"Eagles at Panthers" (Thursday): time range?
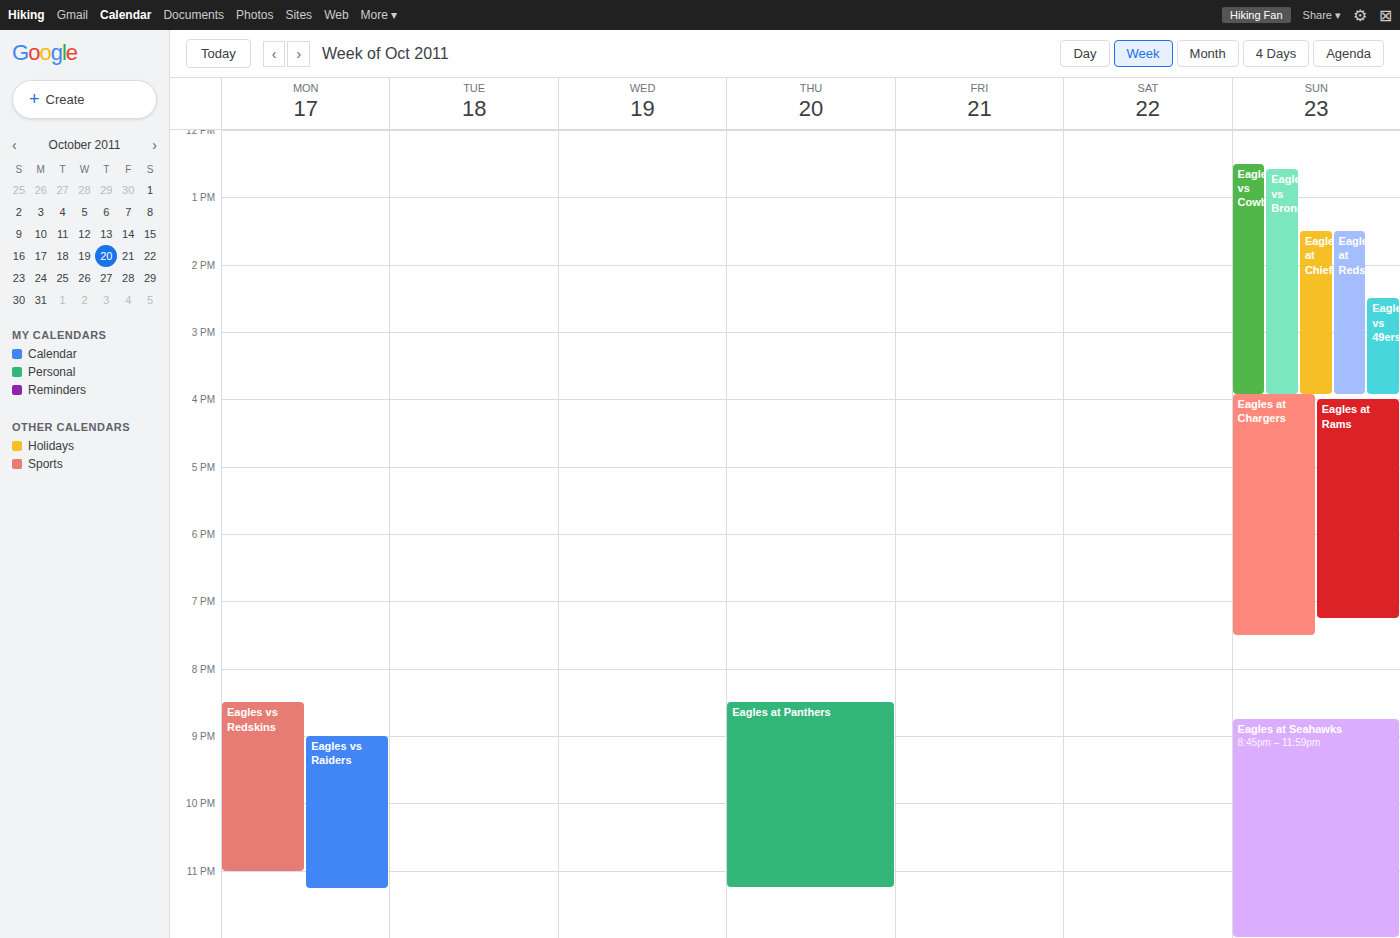
8:30 PM to 11:15 PM